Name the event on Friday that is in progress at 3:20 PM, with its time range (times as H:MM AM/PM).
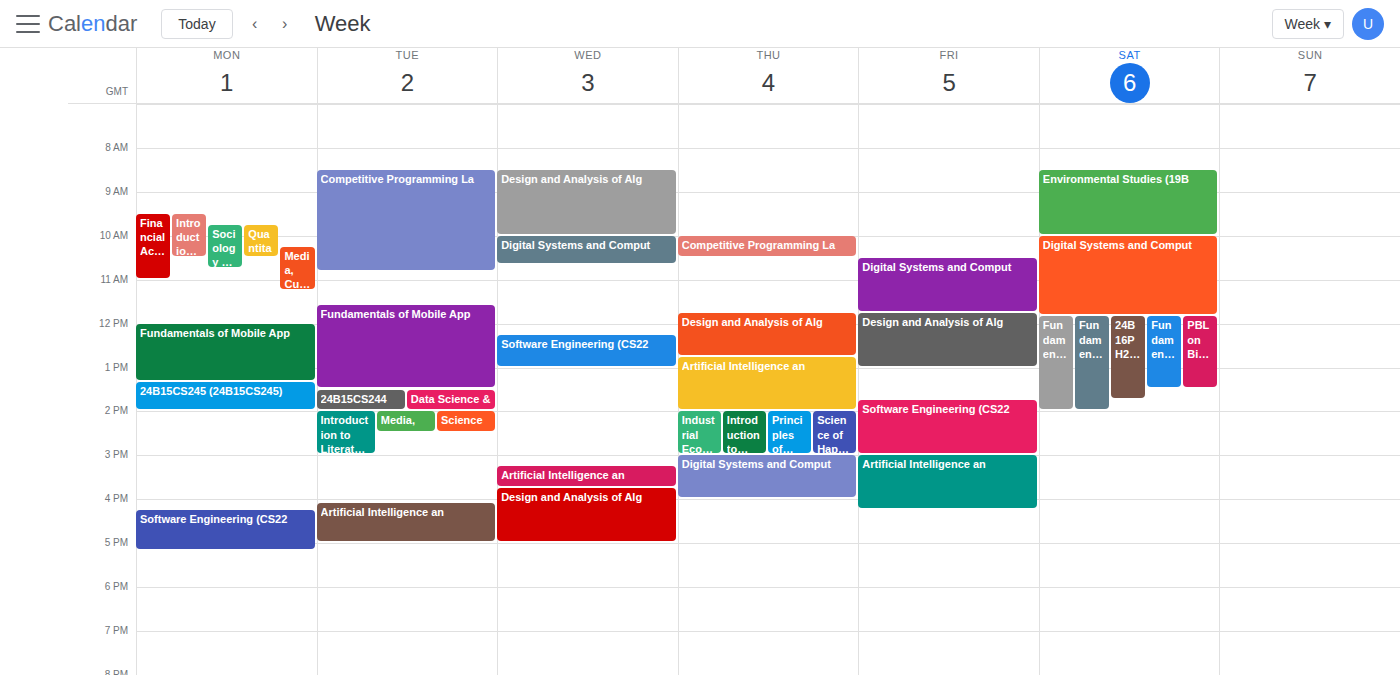
"Artificial Intelligence an", 3:00 PM to 4:15 PM